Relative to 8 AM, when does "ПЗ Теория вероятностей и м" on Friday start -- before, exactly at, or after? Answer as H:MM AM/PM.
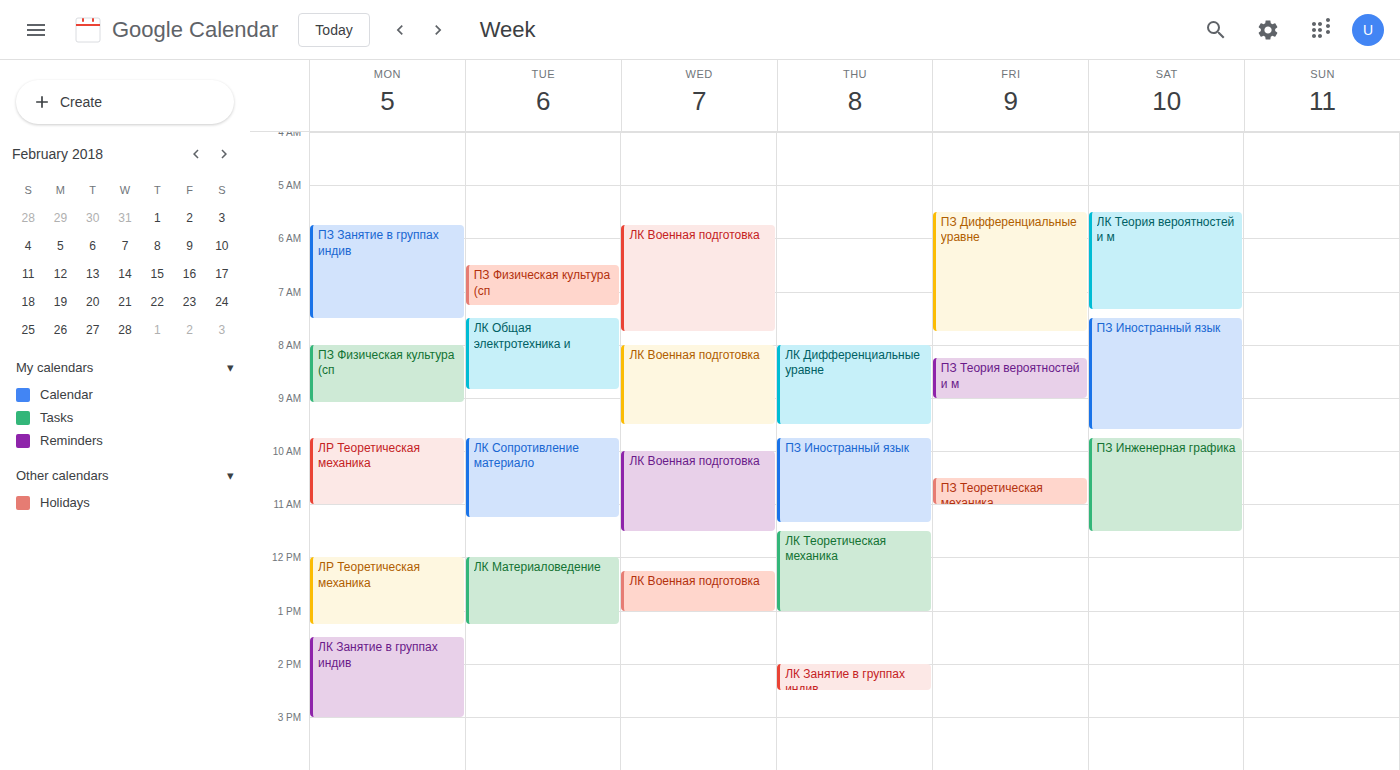
8:15 AM -- after 8 AM, 15 minutes below the 8 AM line.